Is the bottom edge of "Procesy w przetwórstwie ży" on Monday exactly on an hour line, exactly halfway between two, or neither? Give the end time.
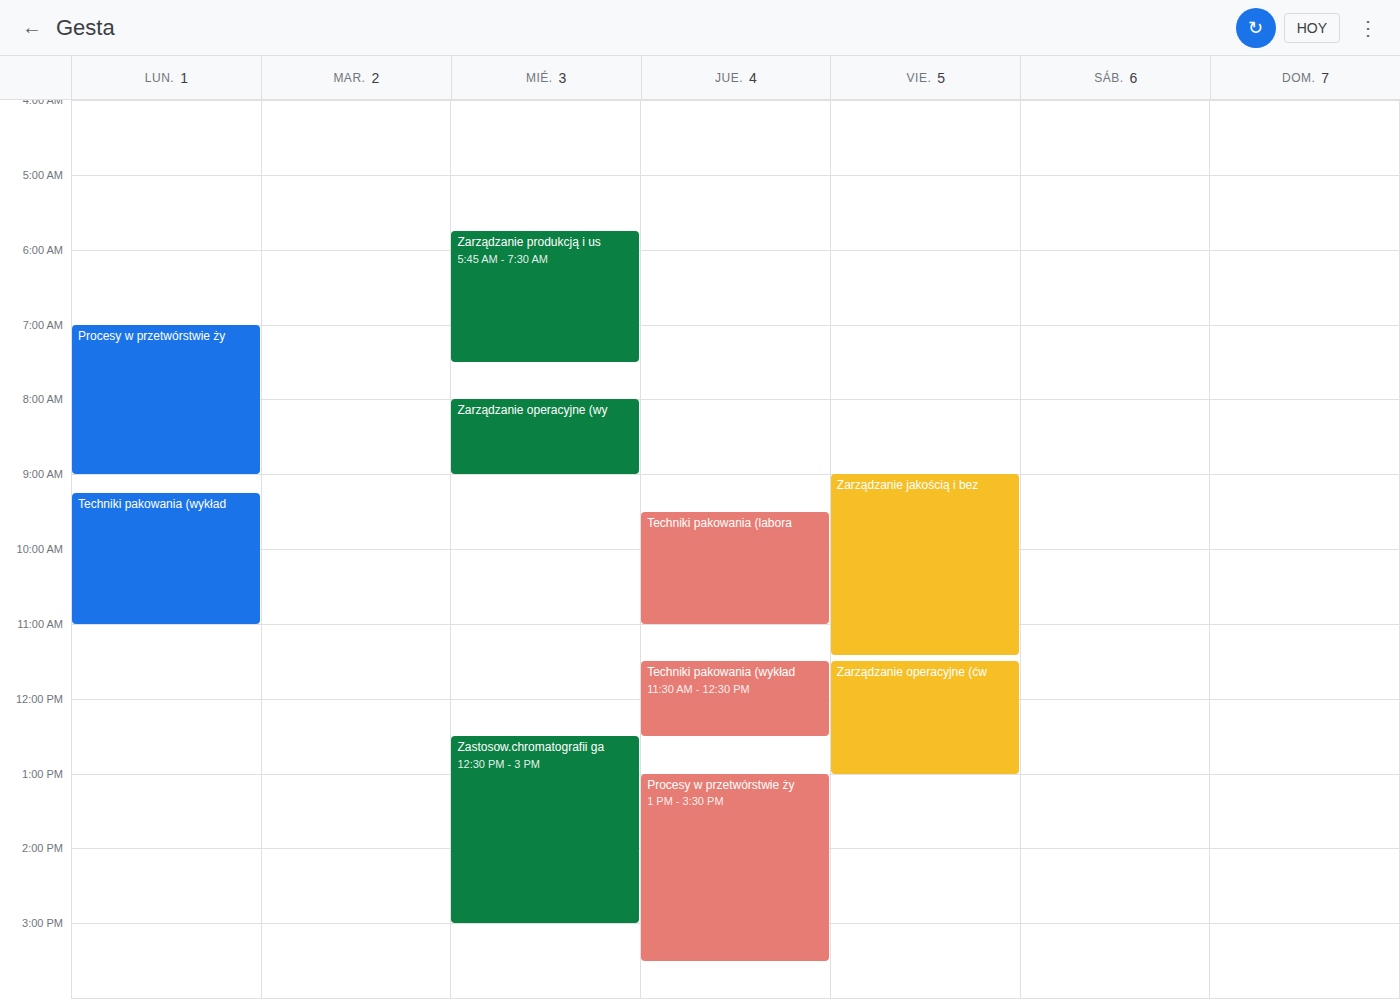
9:00 AM -- exactly on the 9 AM line.